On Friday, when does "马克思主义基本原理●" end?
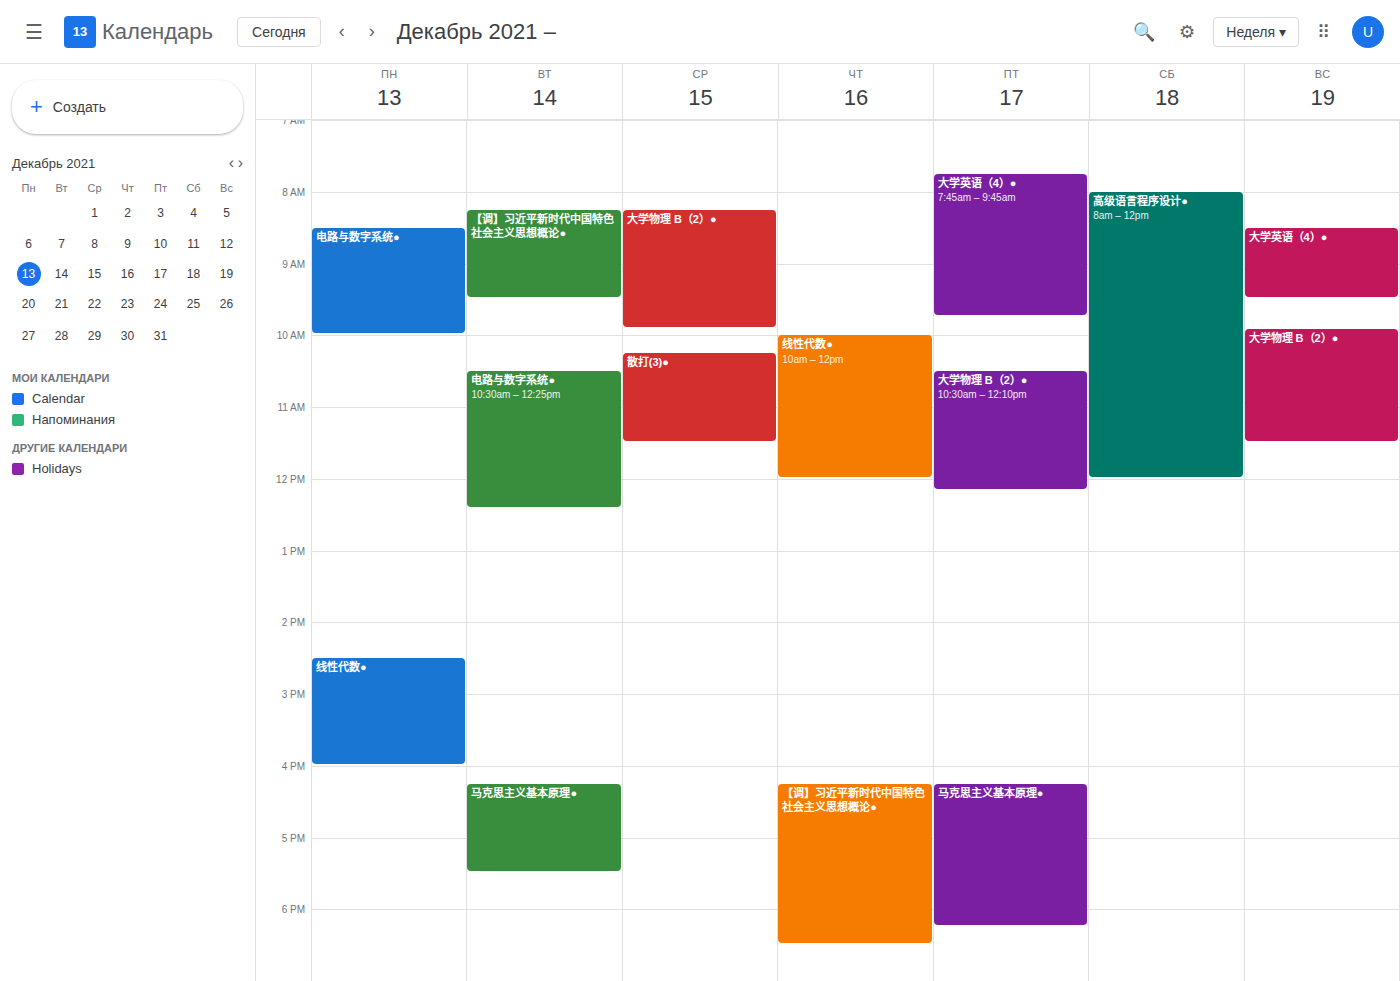
6:15 PM